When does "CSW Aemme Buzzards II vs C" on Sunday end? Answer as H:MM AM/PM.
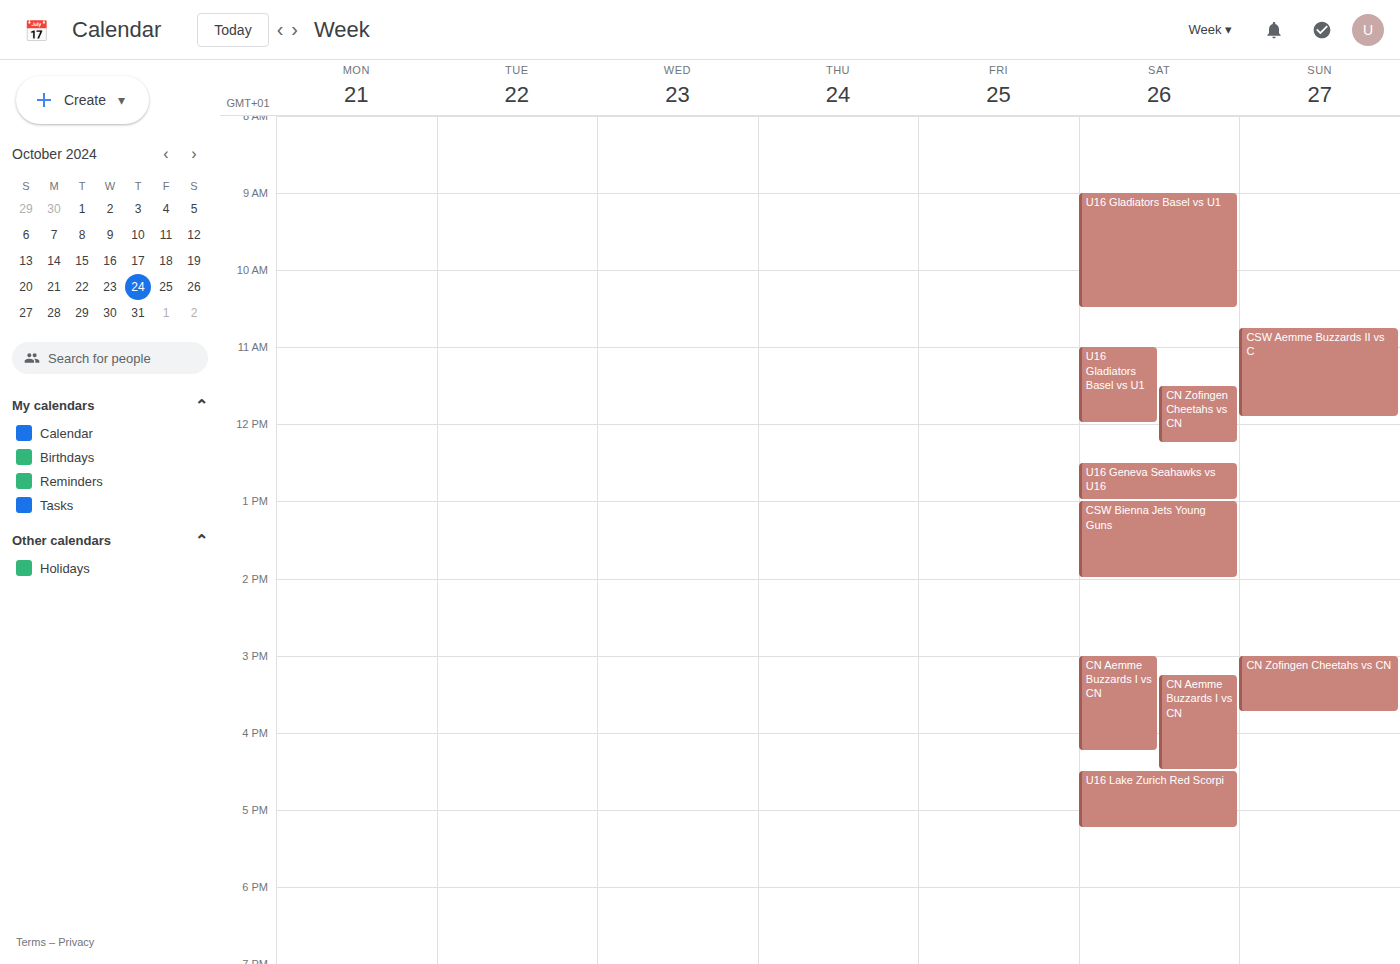
11:55 AM